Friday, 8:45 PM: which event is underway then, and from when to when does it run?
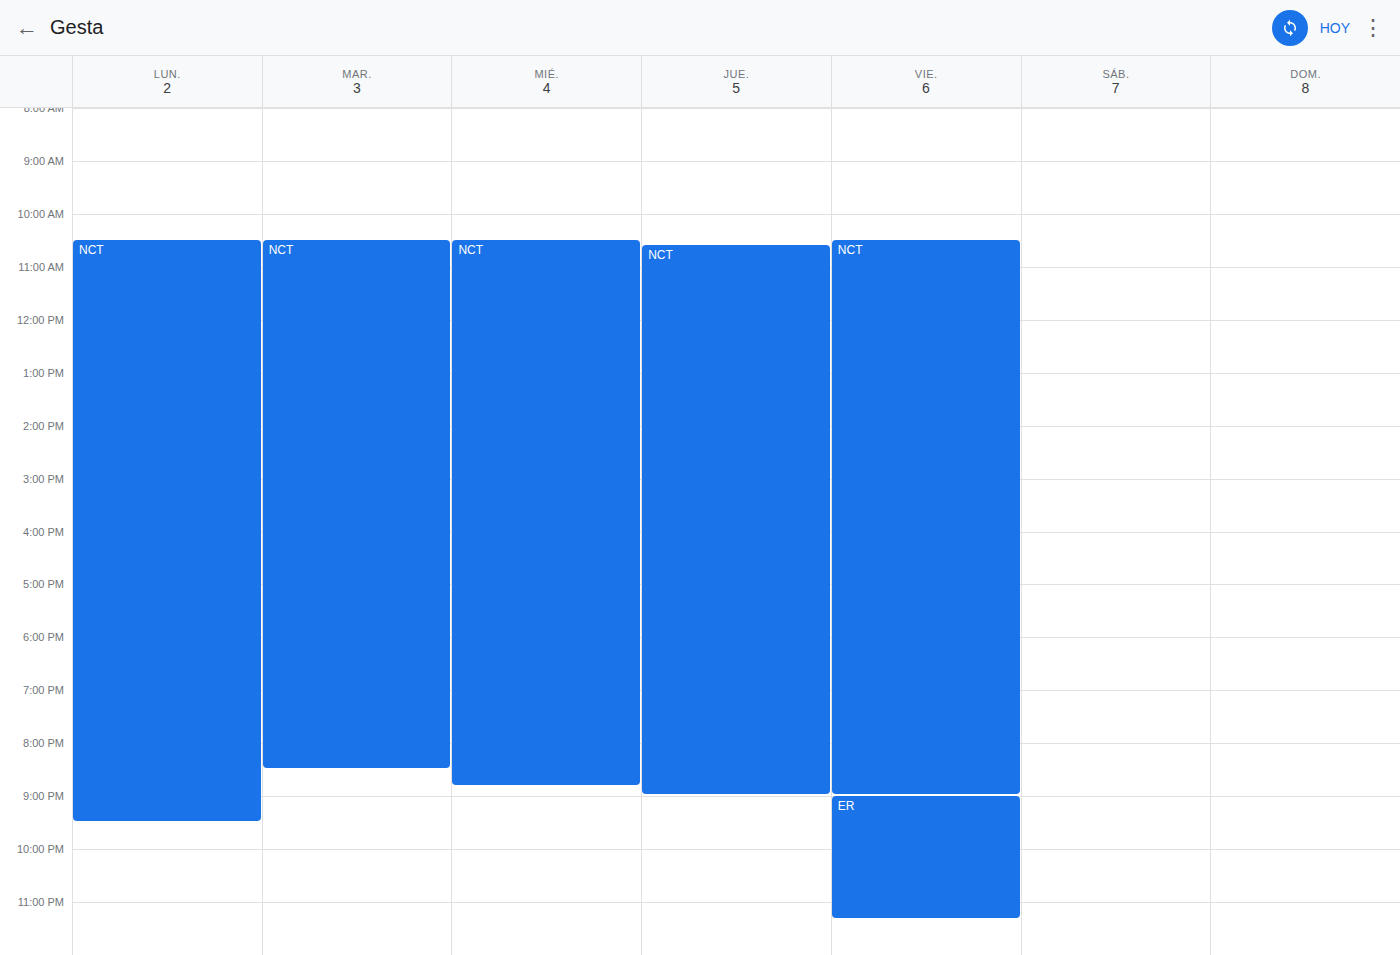
"NCT", 10:30 AM to 9:00 PM